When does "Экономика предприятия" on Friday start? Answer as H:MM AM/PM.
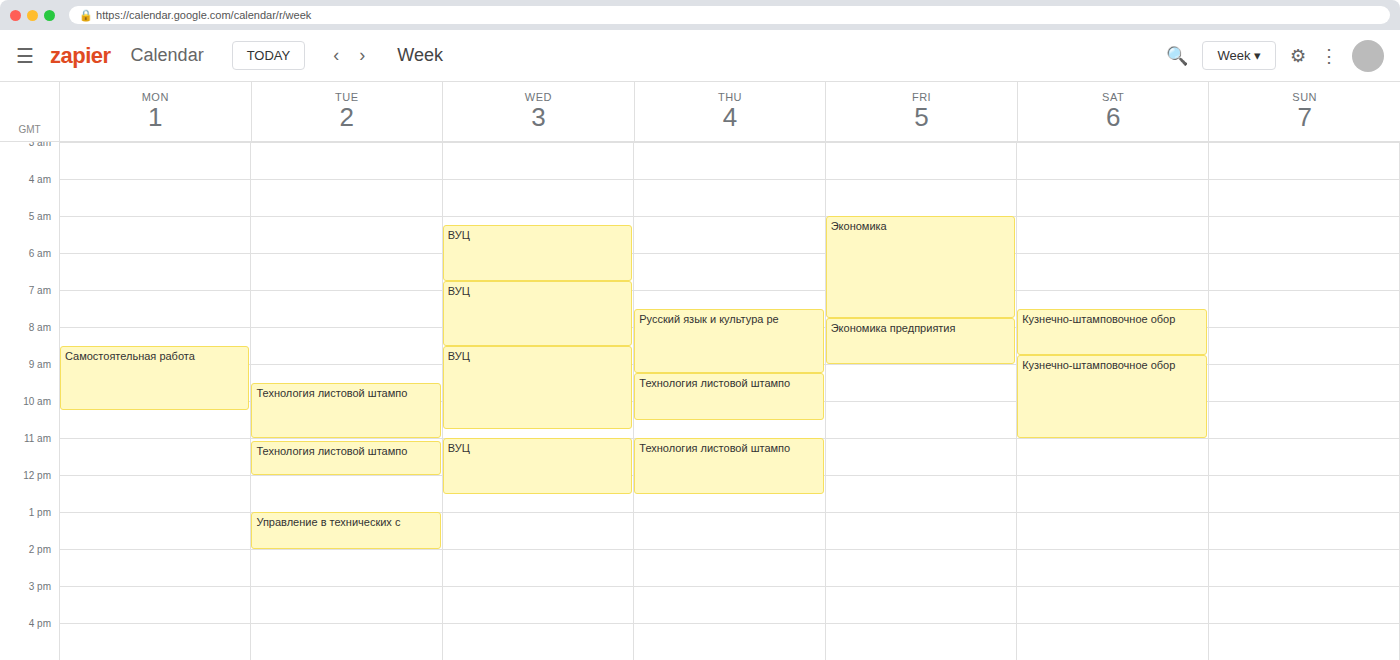
7:45 AM